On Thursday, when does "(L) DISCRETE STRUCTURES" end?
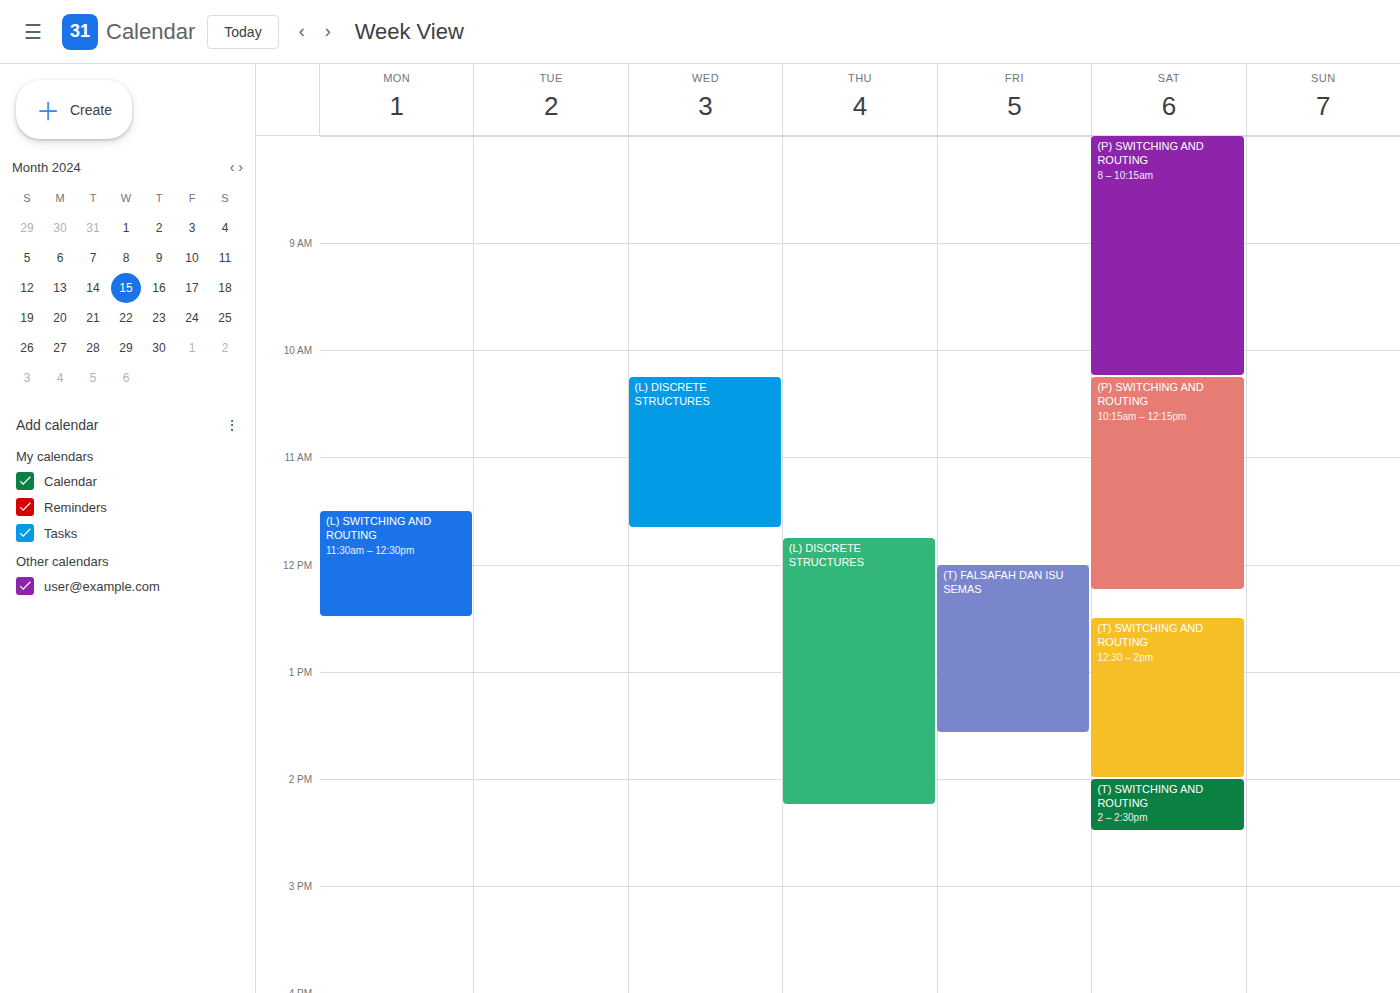
2:15 PM